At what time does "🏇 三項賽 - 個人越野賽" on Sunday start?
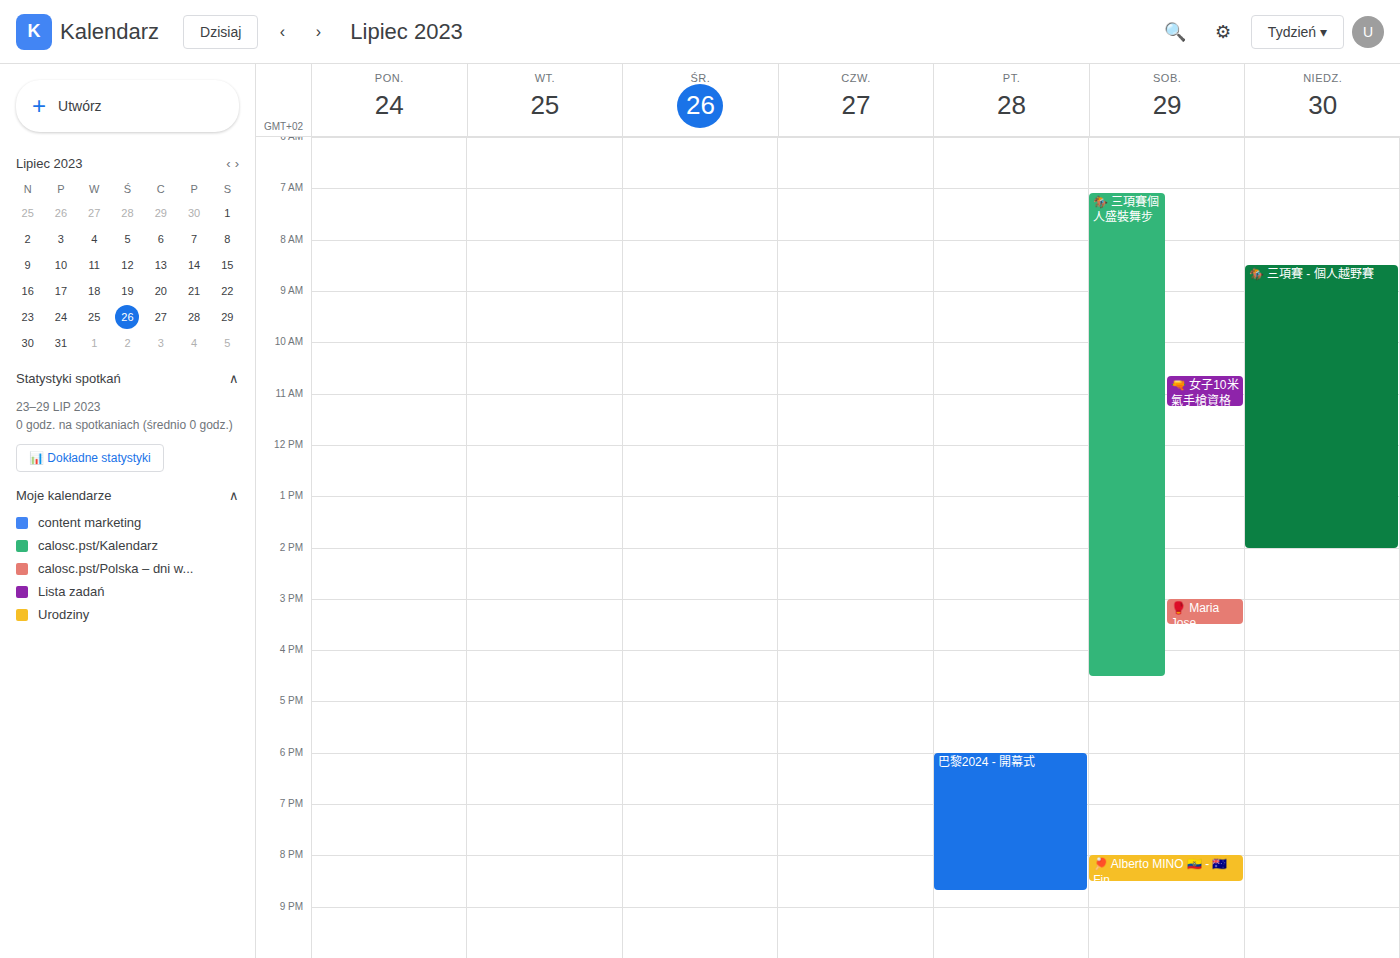
8:30 AM